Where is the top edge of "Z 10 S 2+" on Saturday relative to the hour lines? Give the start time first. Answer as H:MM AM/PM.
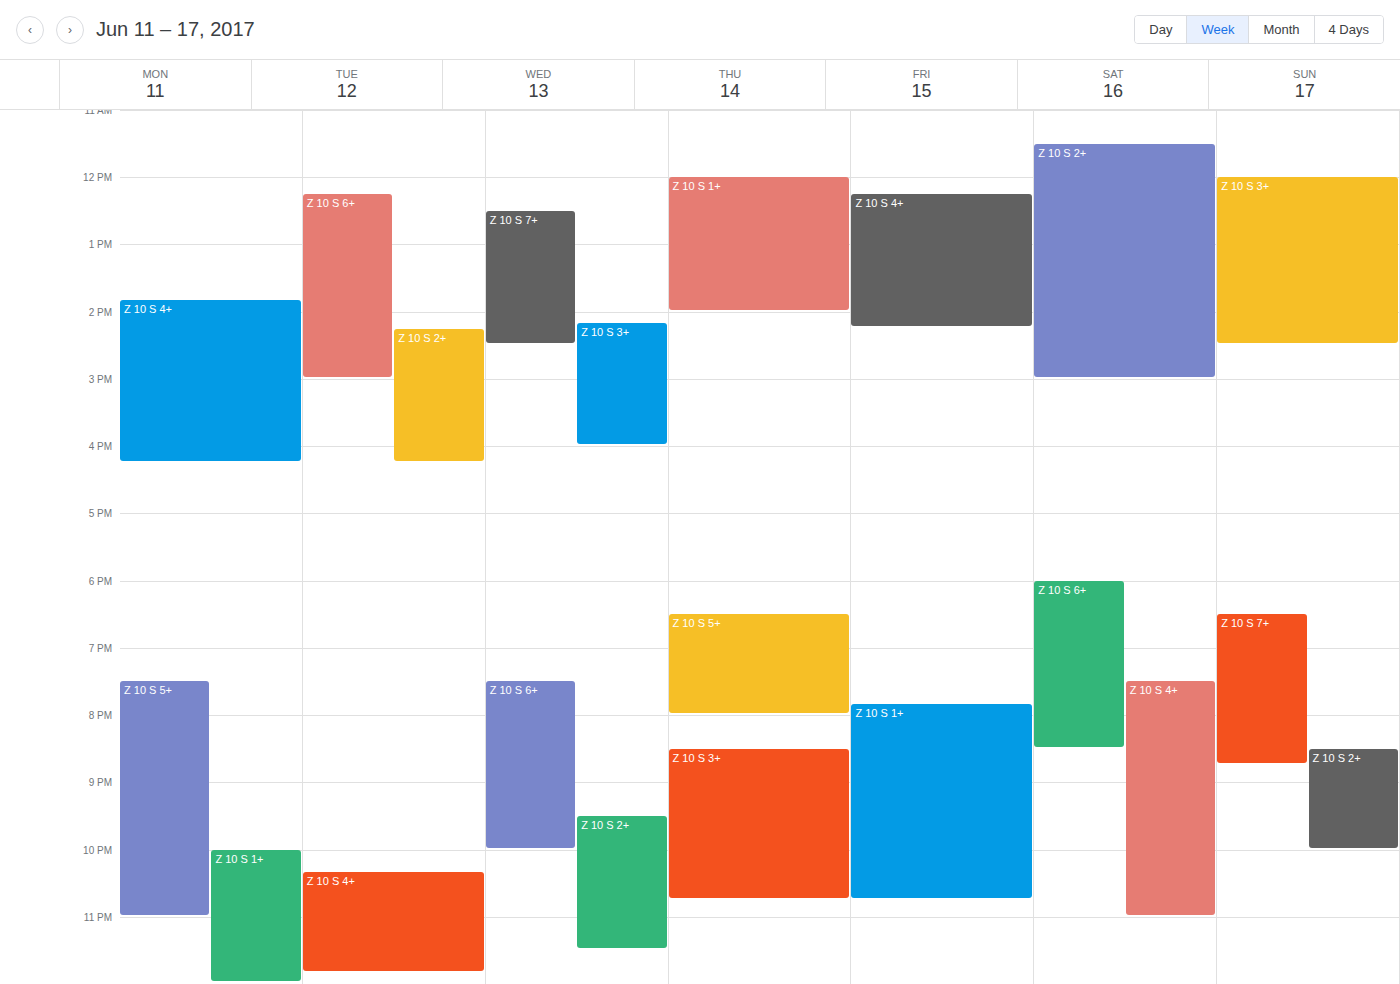
11:30 AM -- halfway between the 11 AM and 12 PM lines.